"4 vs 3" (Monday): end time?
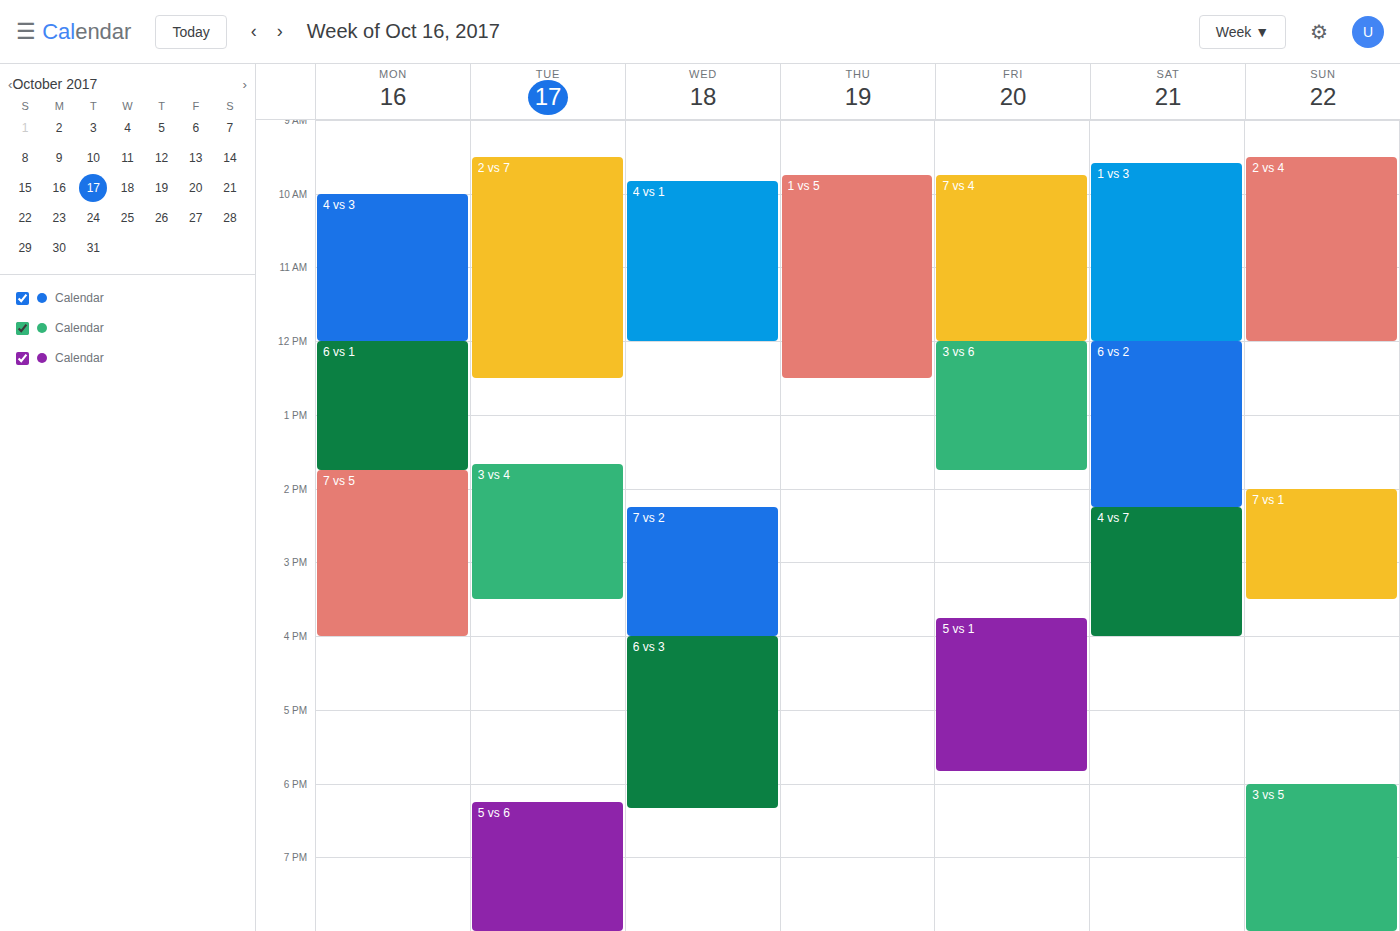
12:00 PM